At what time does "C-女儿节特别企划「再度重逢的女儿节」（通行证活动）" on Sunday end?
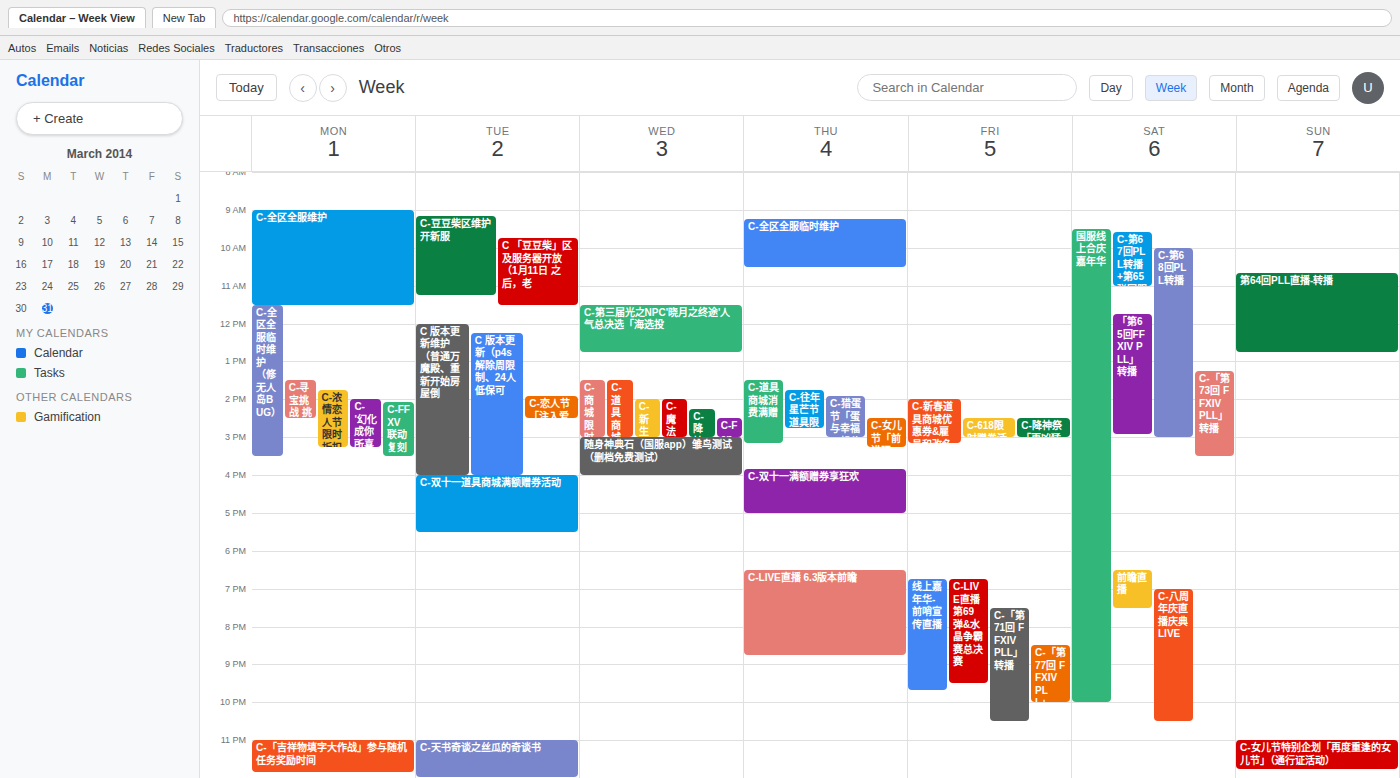
23:45